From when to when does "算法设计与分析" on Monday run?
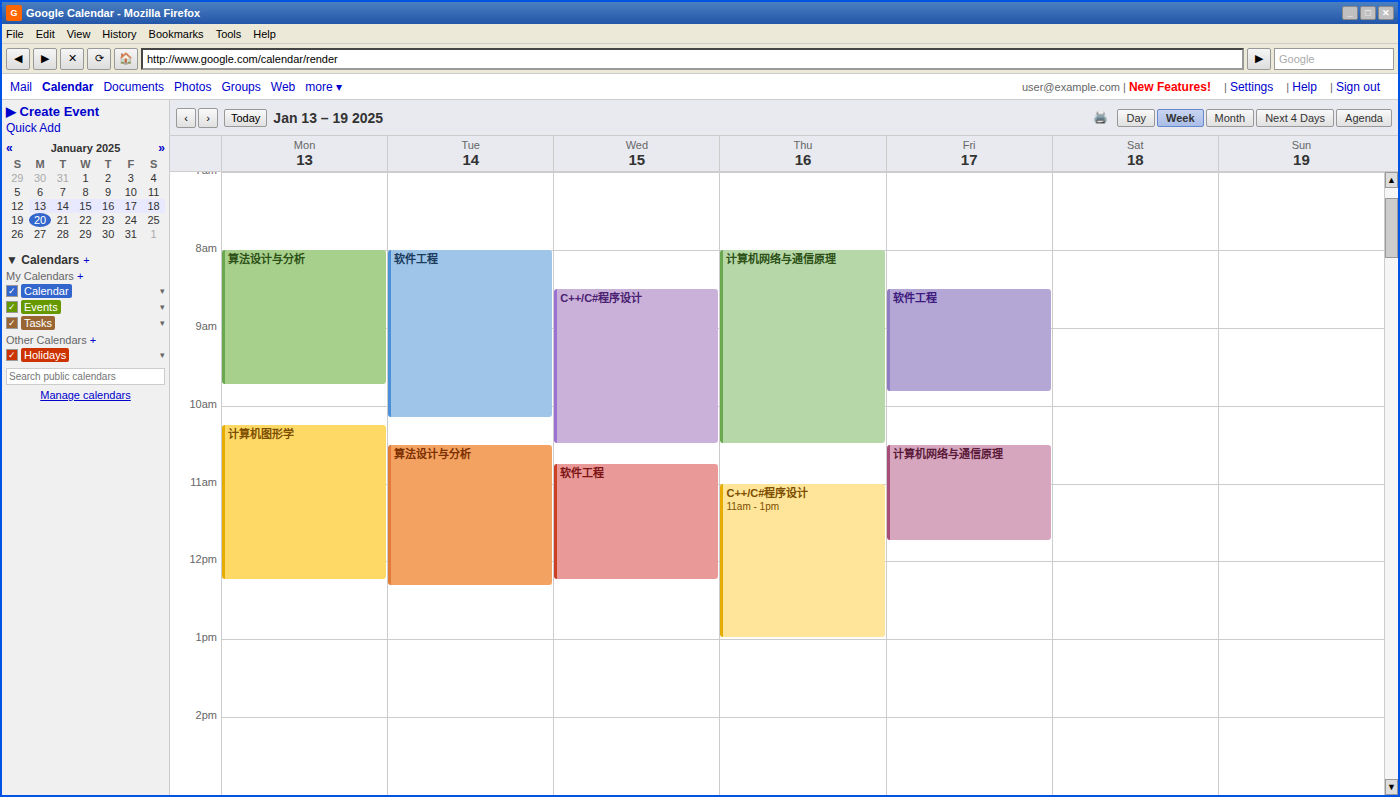
08:00 to 09:45